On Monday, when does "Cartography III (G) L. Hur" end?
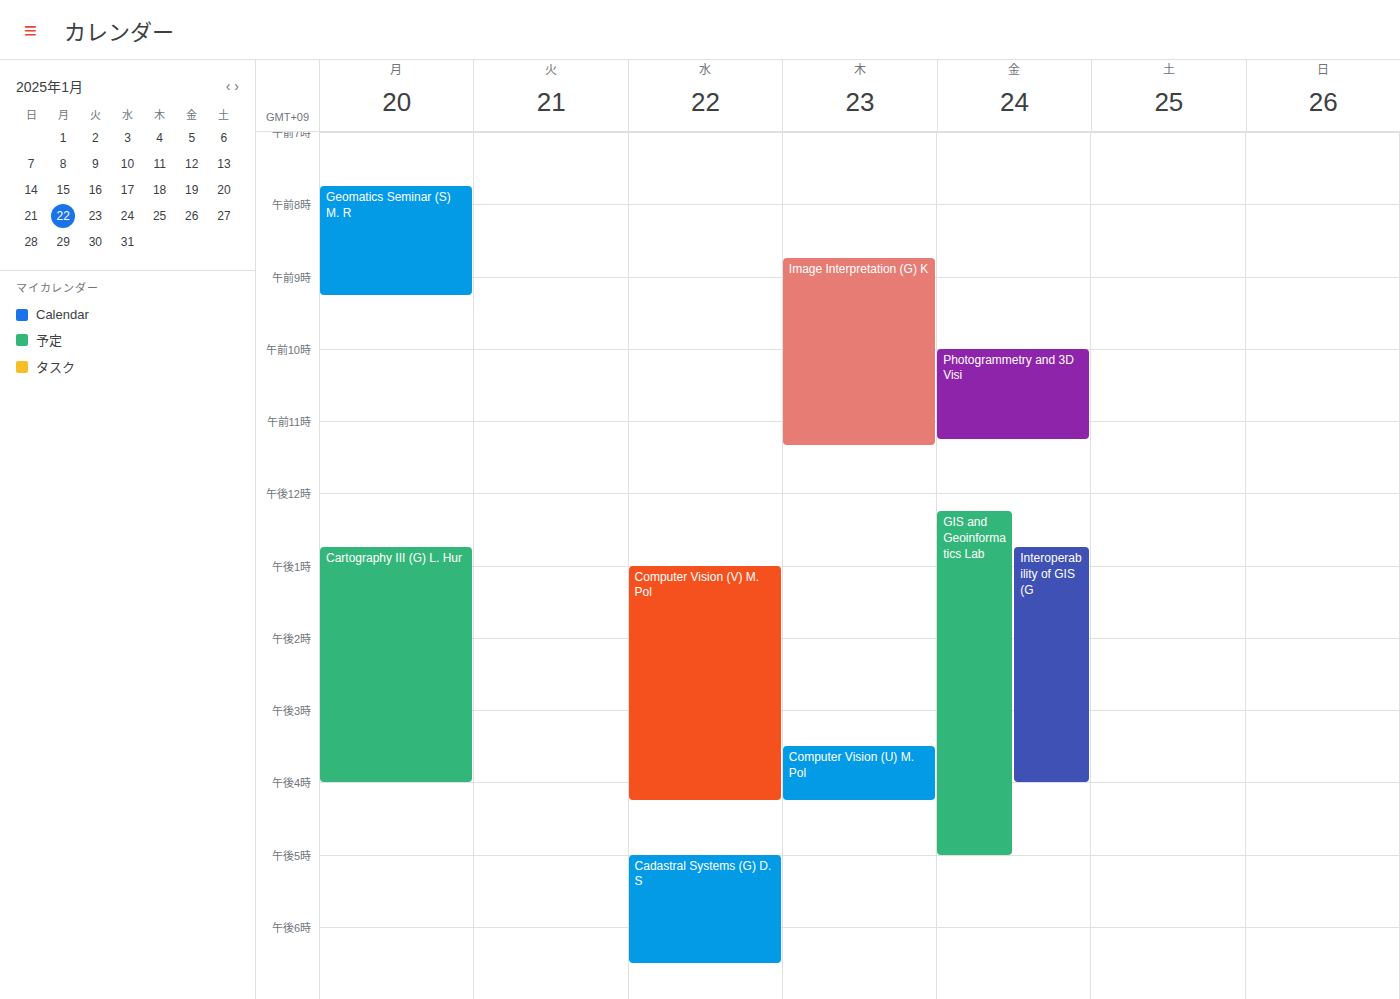
4:00 PM